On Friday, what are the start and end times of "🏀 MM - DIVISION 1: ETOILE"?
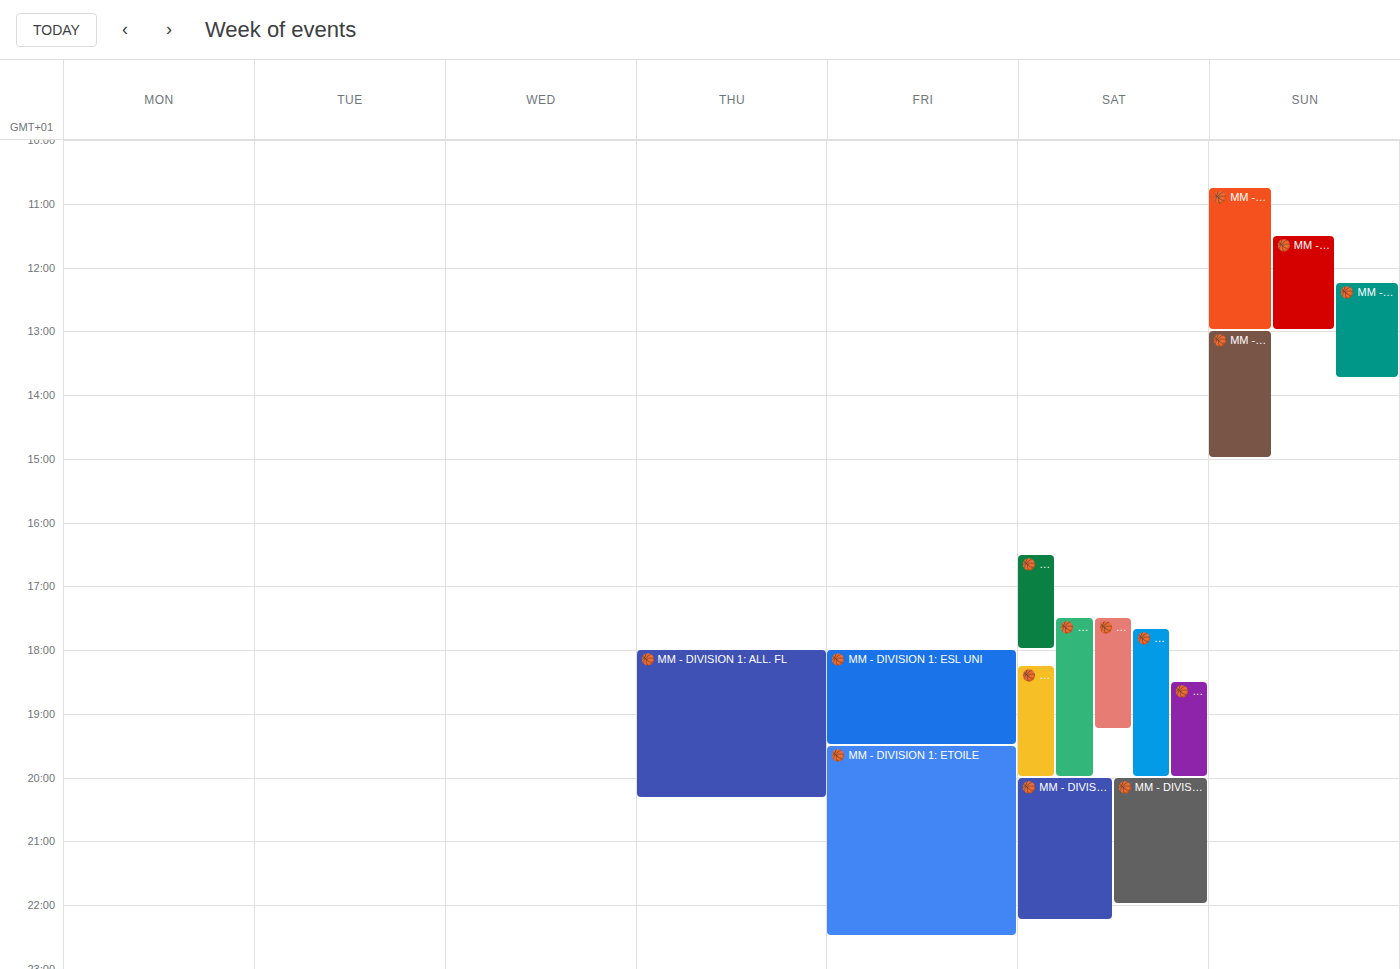
7:30 PM to 10:30 PM